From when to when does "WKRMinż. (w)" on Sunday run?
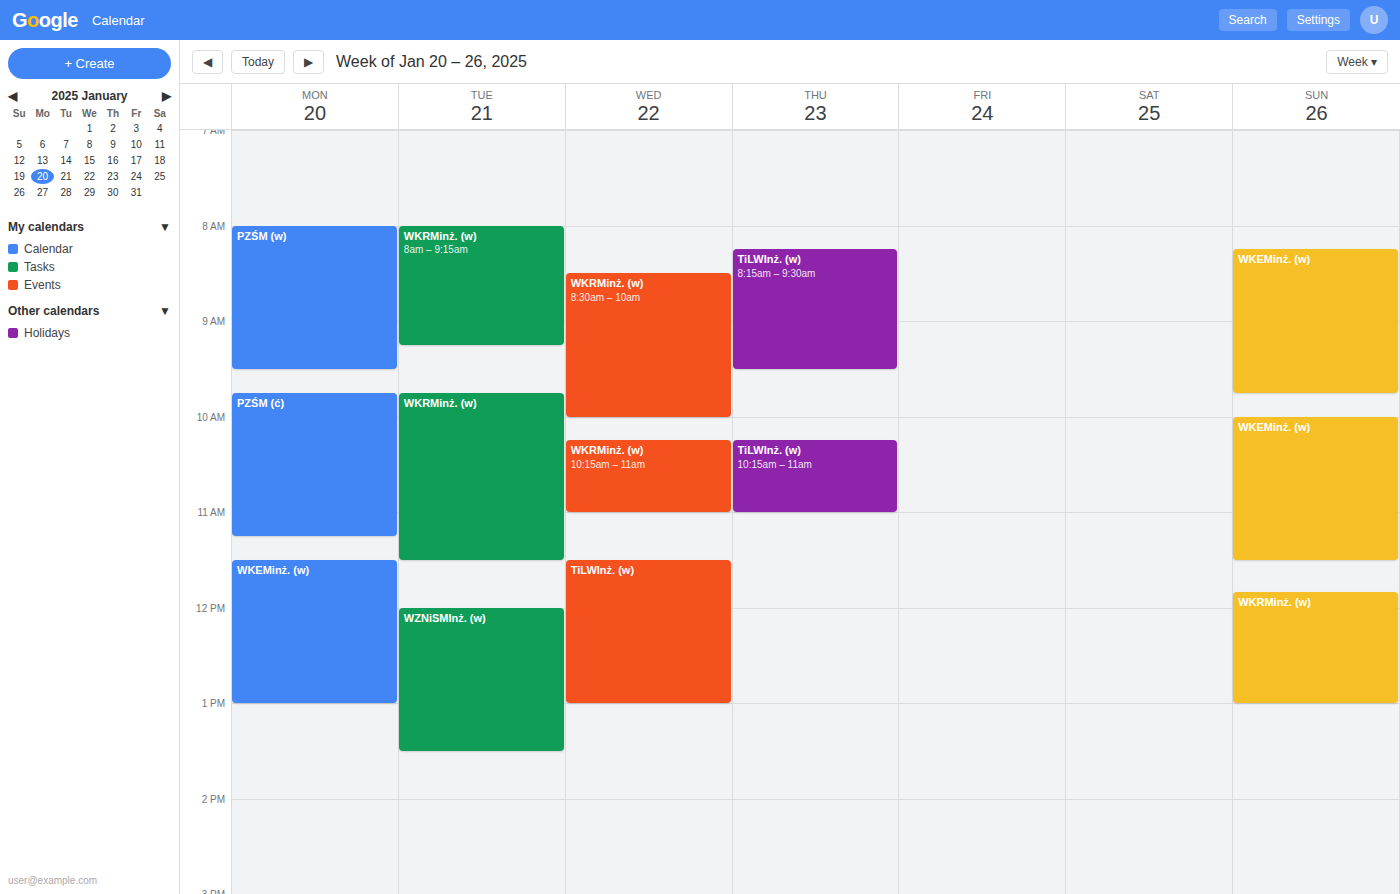
11:50 AM to 1:00 PM